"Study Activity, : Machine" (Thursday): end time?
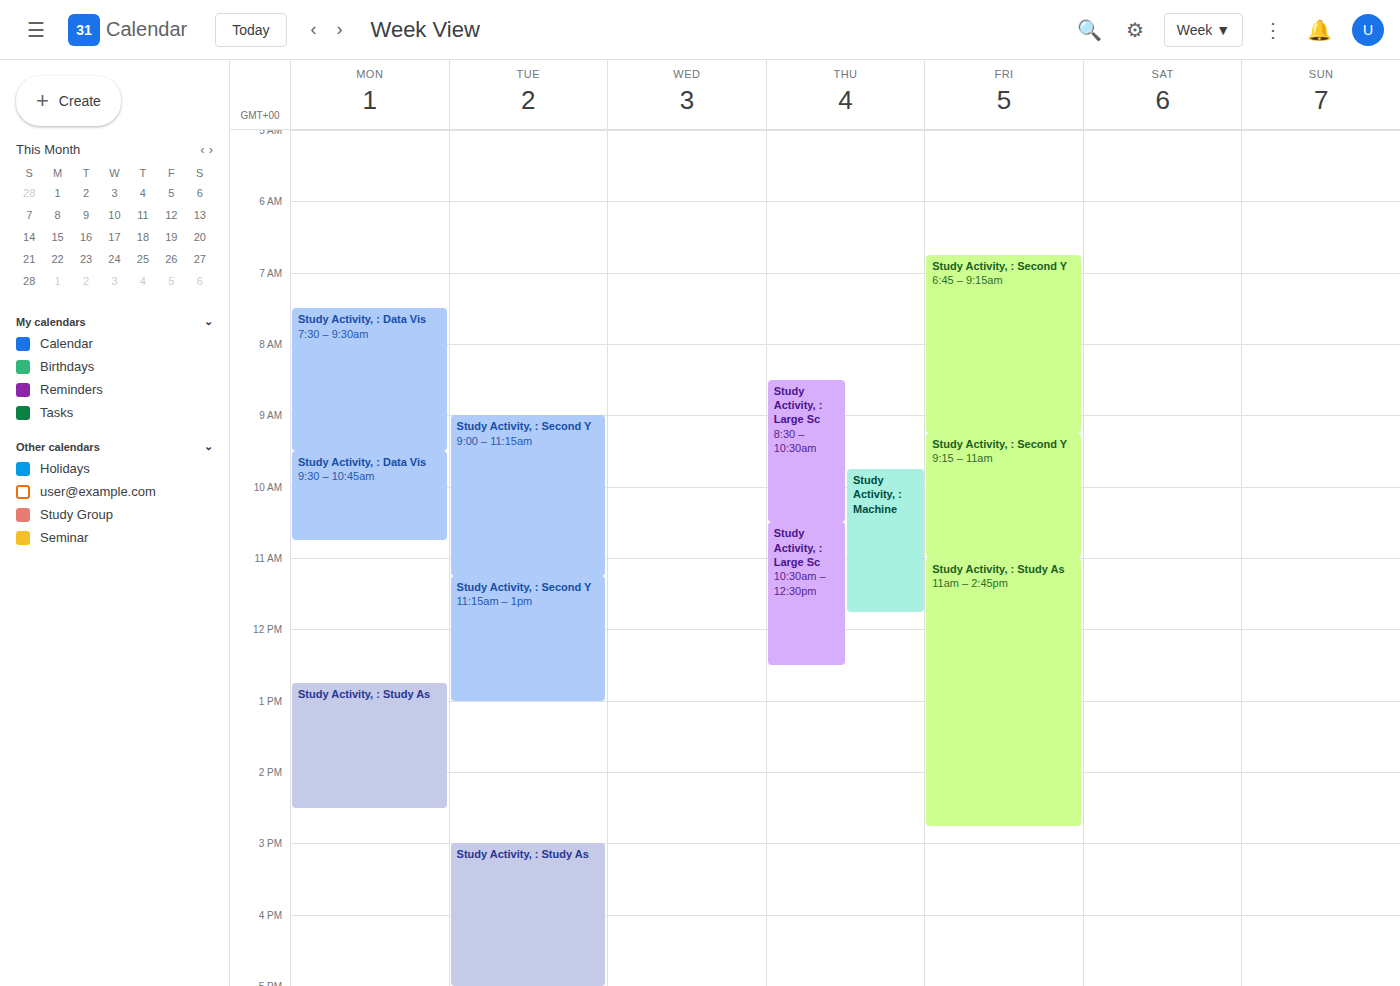
11:45 AM